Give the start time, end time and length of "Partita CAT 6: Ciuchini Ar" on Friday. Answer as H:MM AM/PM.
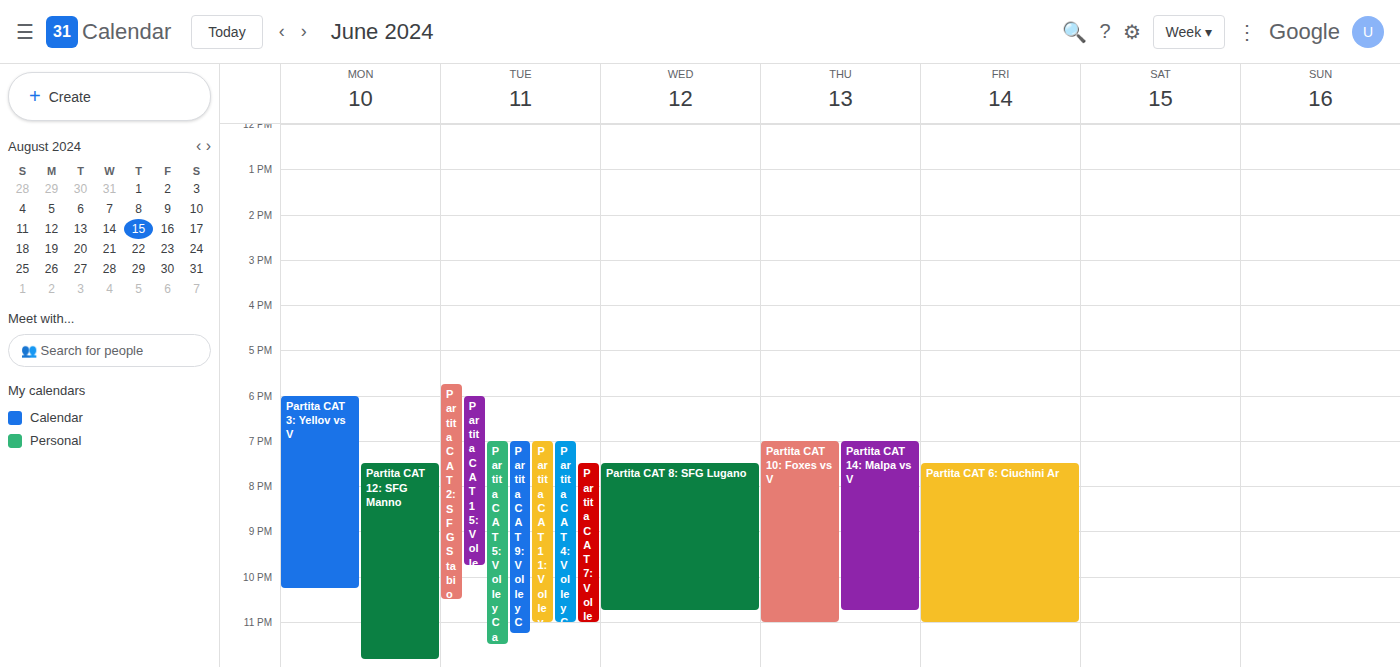
7:30 PM to 11:00 PM, 3 hours 30 minutes